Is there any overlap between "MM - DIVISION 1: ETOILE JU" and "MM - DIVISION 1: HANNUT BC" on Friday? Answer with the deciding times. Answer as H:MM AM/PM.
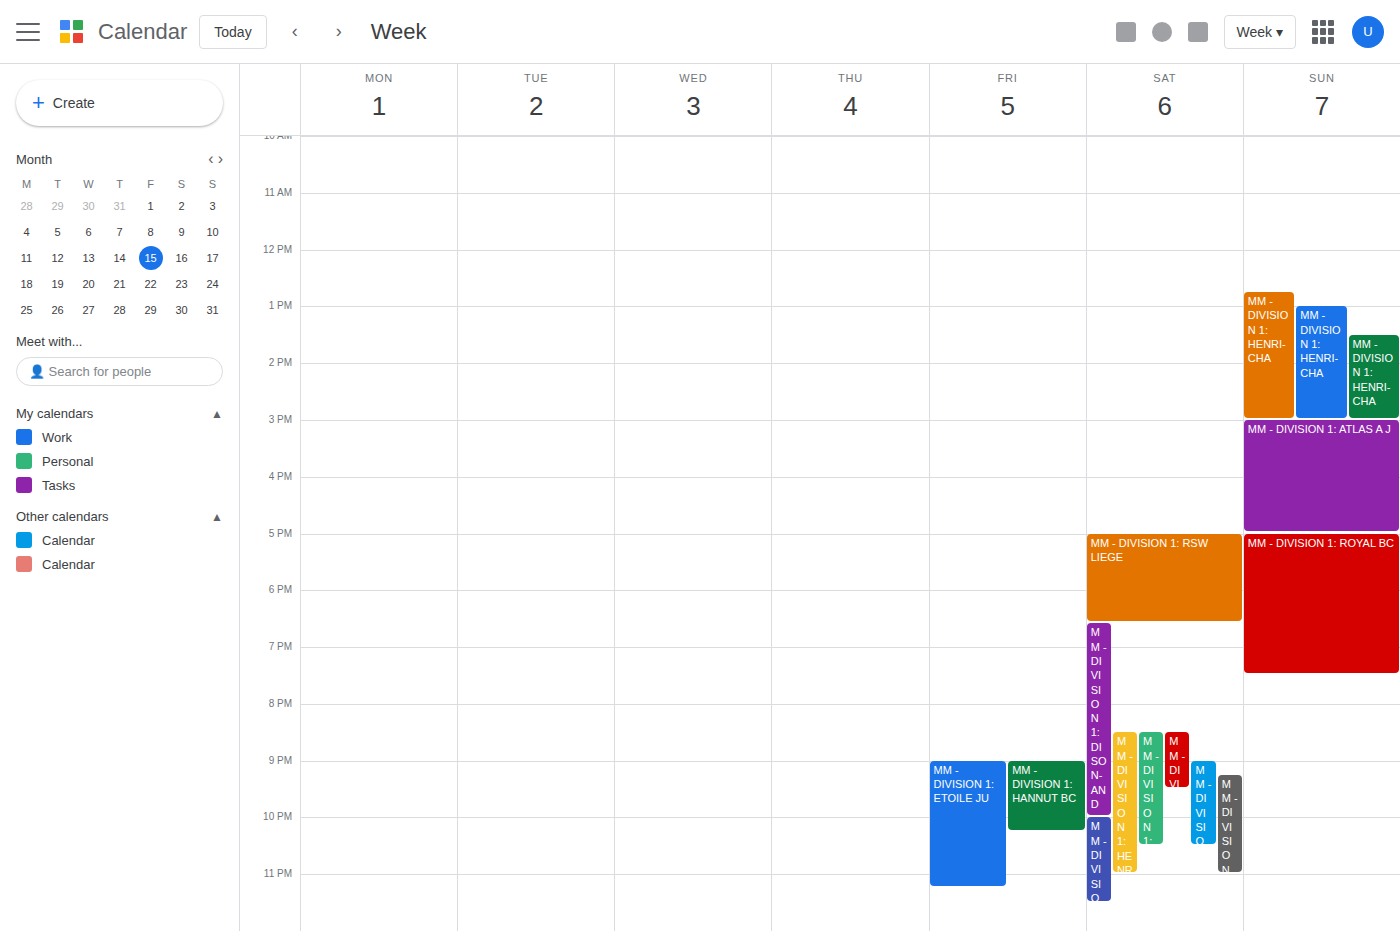
"MM - DIVISION 1: ETOILE JU" starts at 9:00 PM, before "MM - DIVISION 1: HANNUT BC" ends at 10:15 PM -- they overlap.